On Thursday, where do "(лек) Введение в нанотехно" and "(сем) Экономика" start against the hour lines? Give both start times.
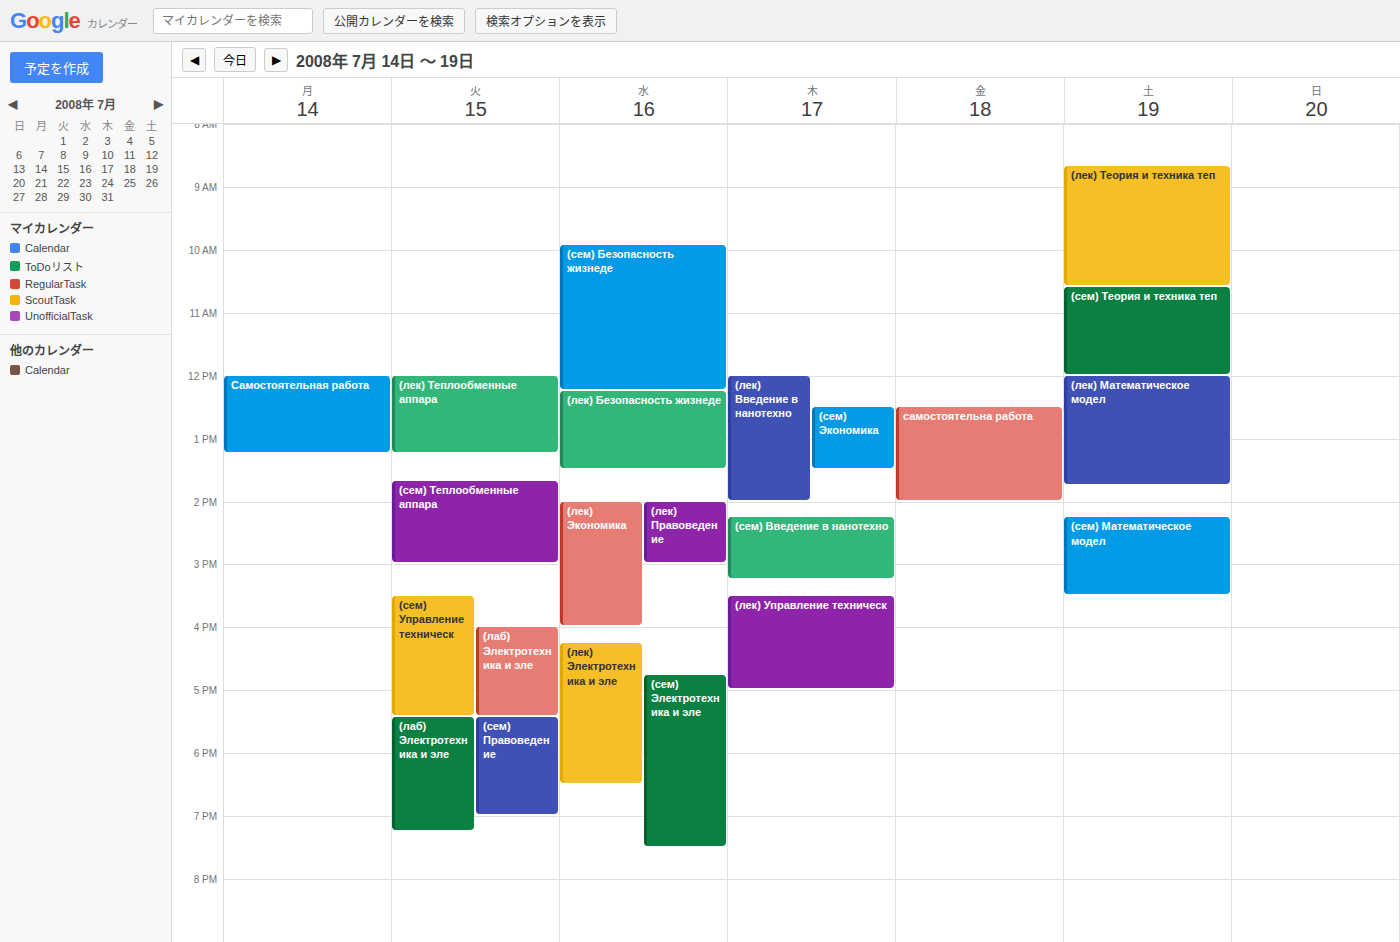
"(лек) Введение в нанотехно": 12:00 PM, exactly on the 12 PM line. "(сем) Экономика": 12:30 PM, halfway between the 12 PM and 1 PM lines.